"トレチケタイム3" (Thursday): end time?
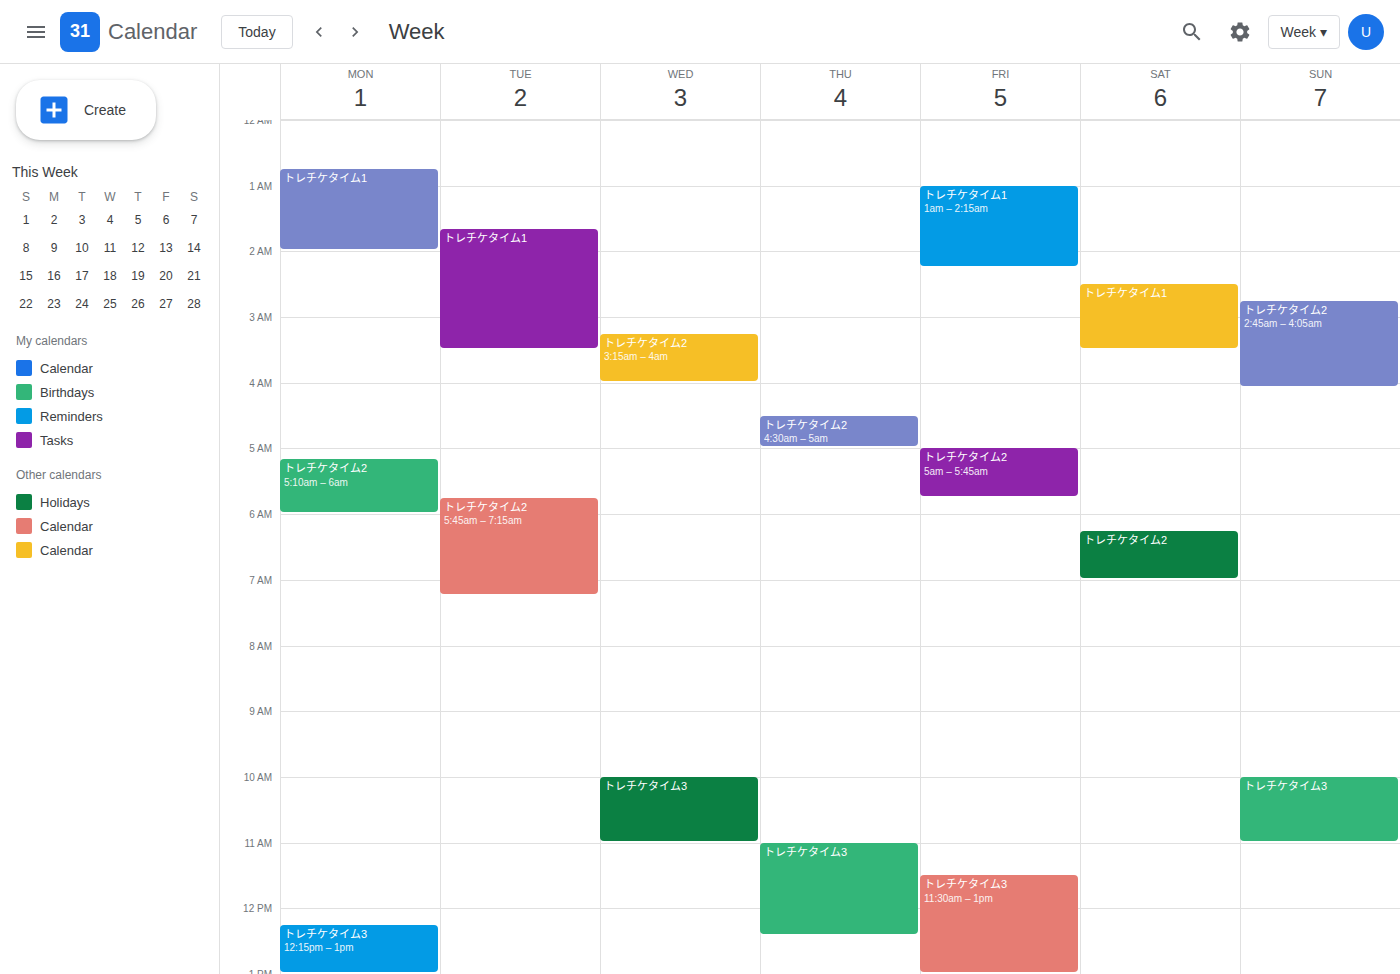
12:25 PM